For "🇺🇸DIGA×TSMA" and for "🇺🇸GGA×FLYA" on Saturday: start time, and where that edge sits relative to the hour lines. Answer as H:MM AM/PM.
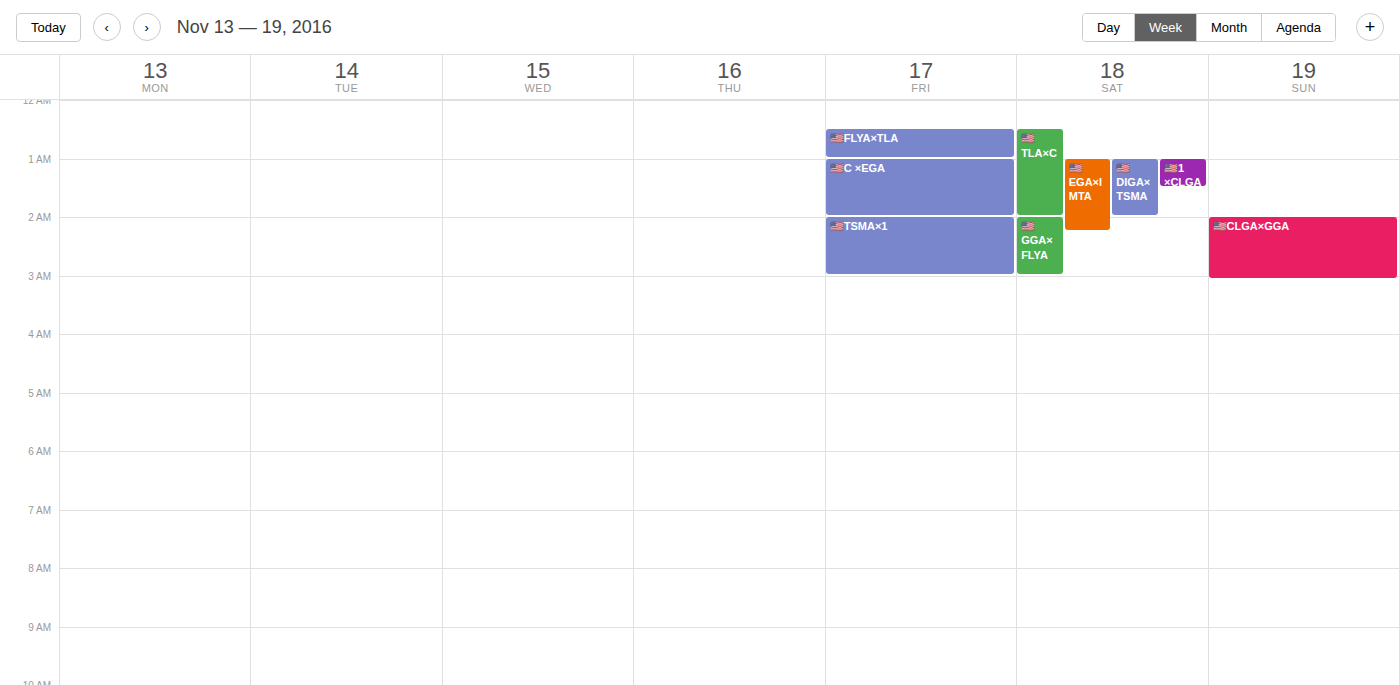
"🇺🇸DIGA×TSMA": 1:00 AM, exactly on the 1 AM line. "🇺🇸GGA×FLYA": 2:00 AM, exactly on the 2 AM line.